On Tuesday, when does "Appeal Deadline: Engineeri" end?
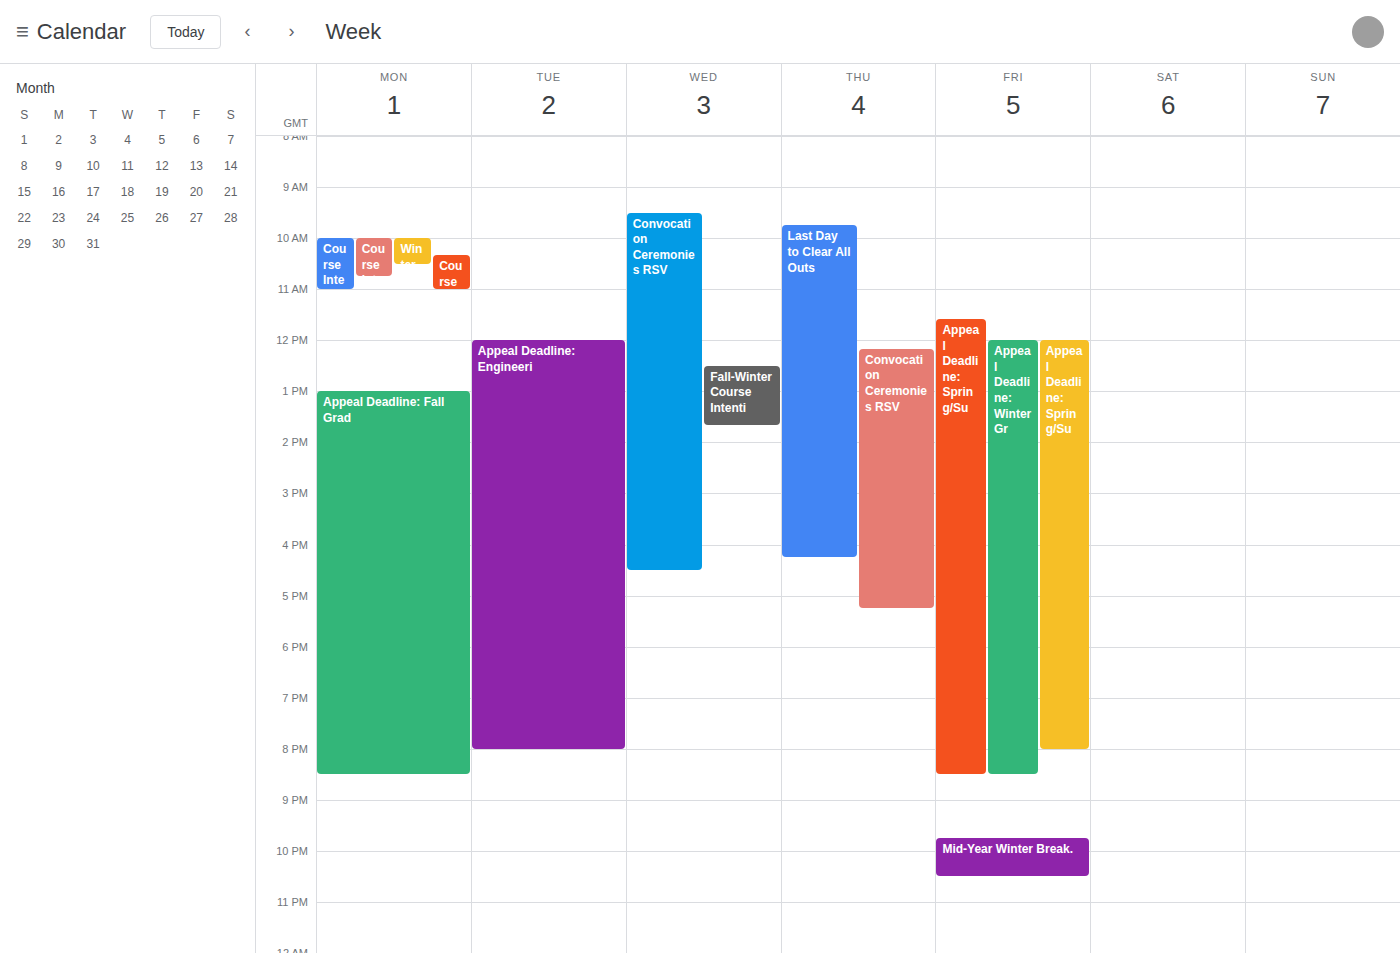
8:00 PM